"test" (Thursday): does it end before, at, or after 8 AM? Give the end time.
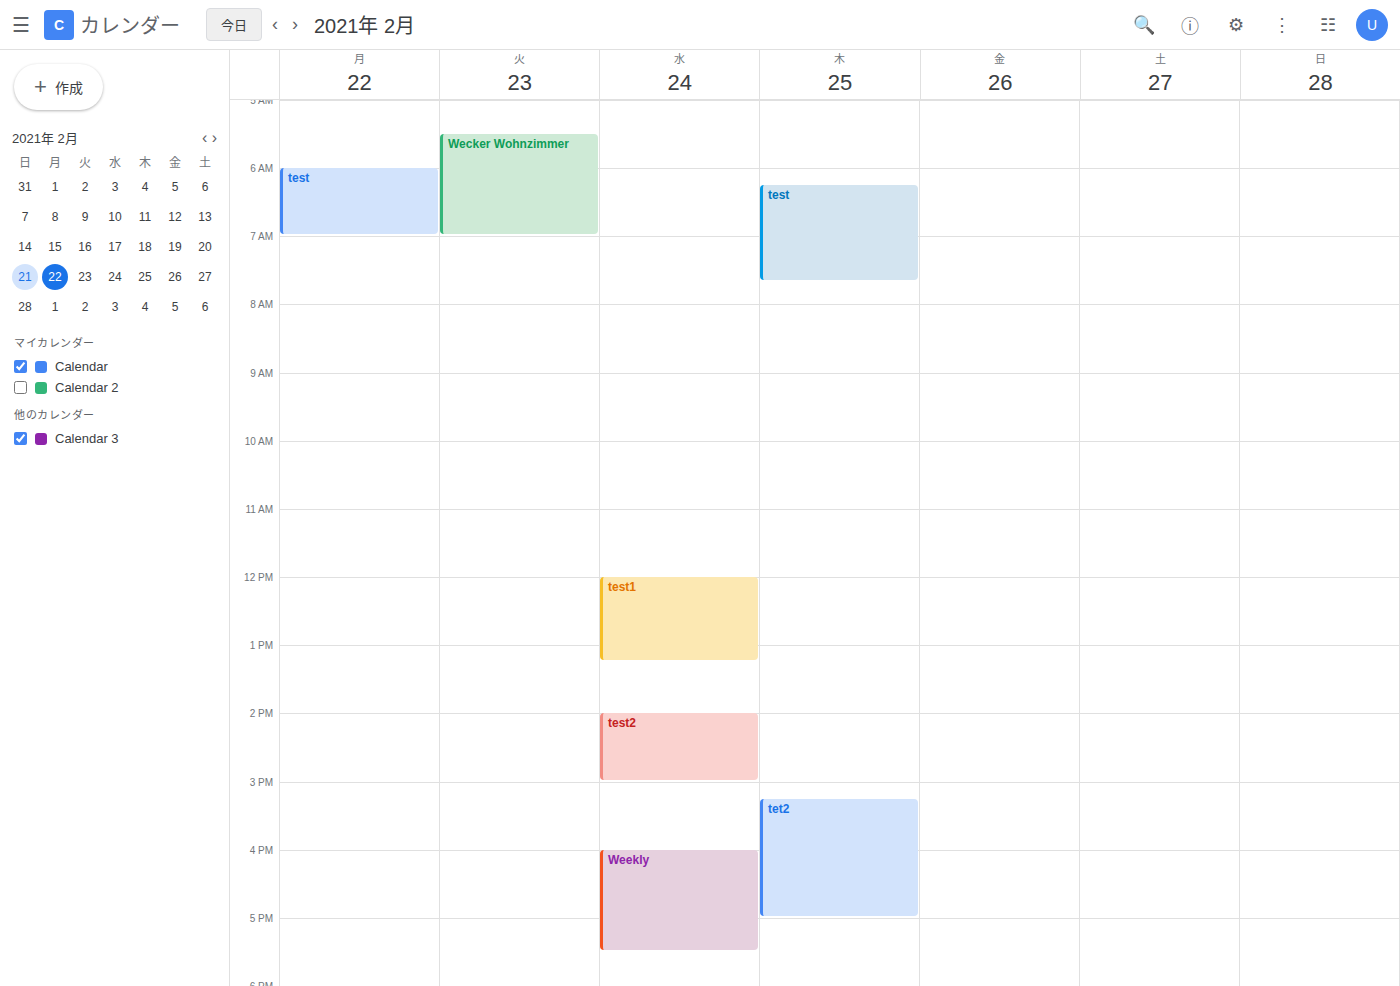
7:40 AM -- before 8 AM, 20 minutes above the 8 AM line.